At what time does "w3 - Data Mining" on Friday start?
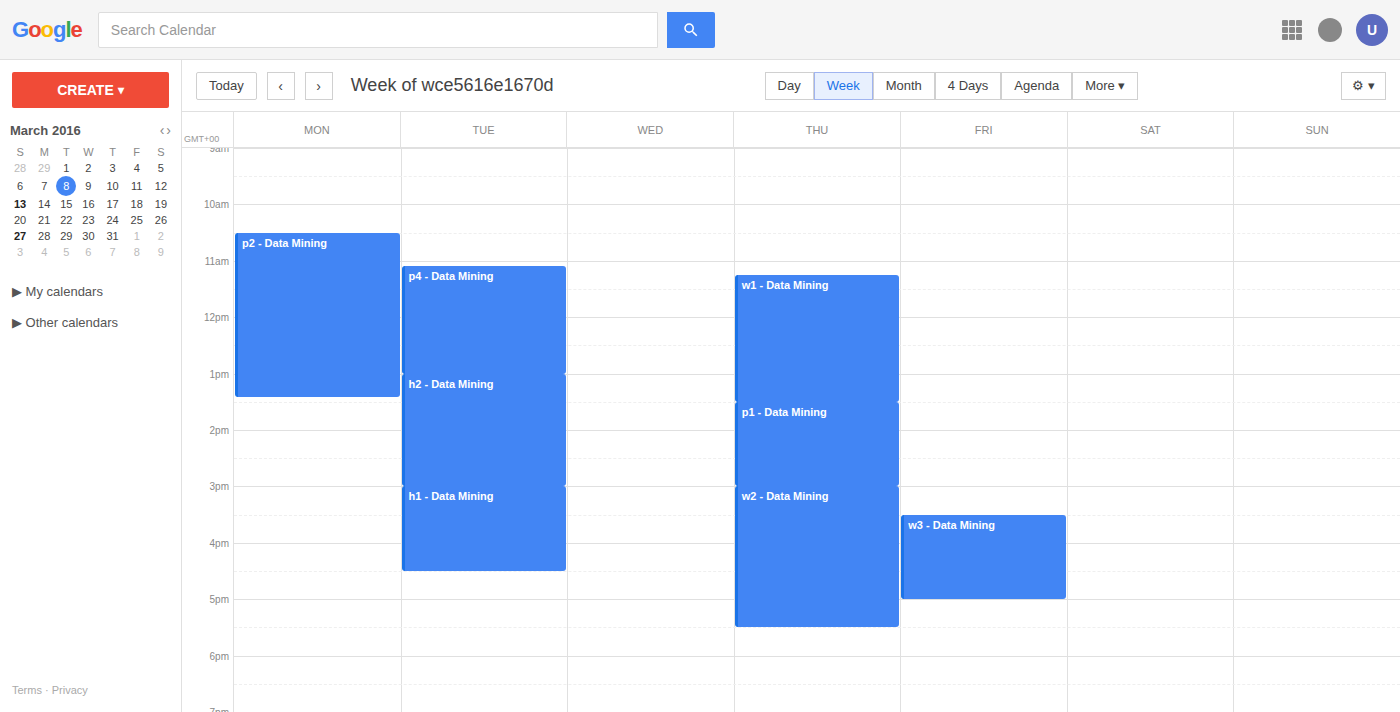
3:30 PM